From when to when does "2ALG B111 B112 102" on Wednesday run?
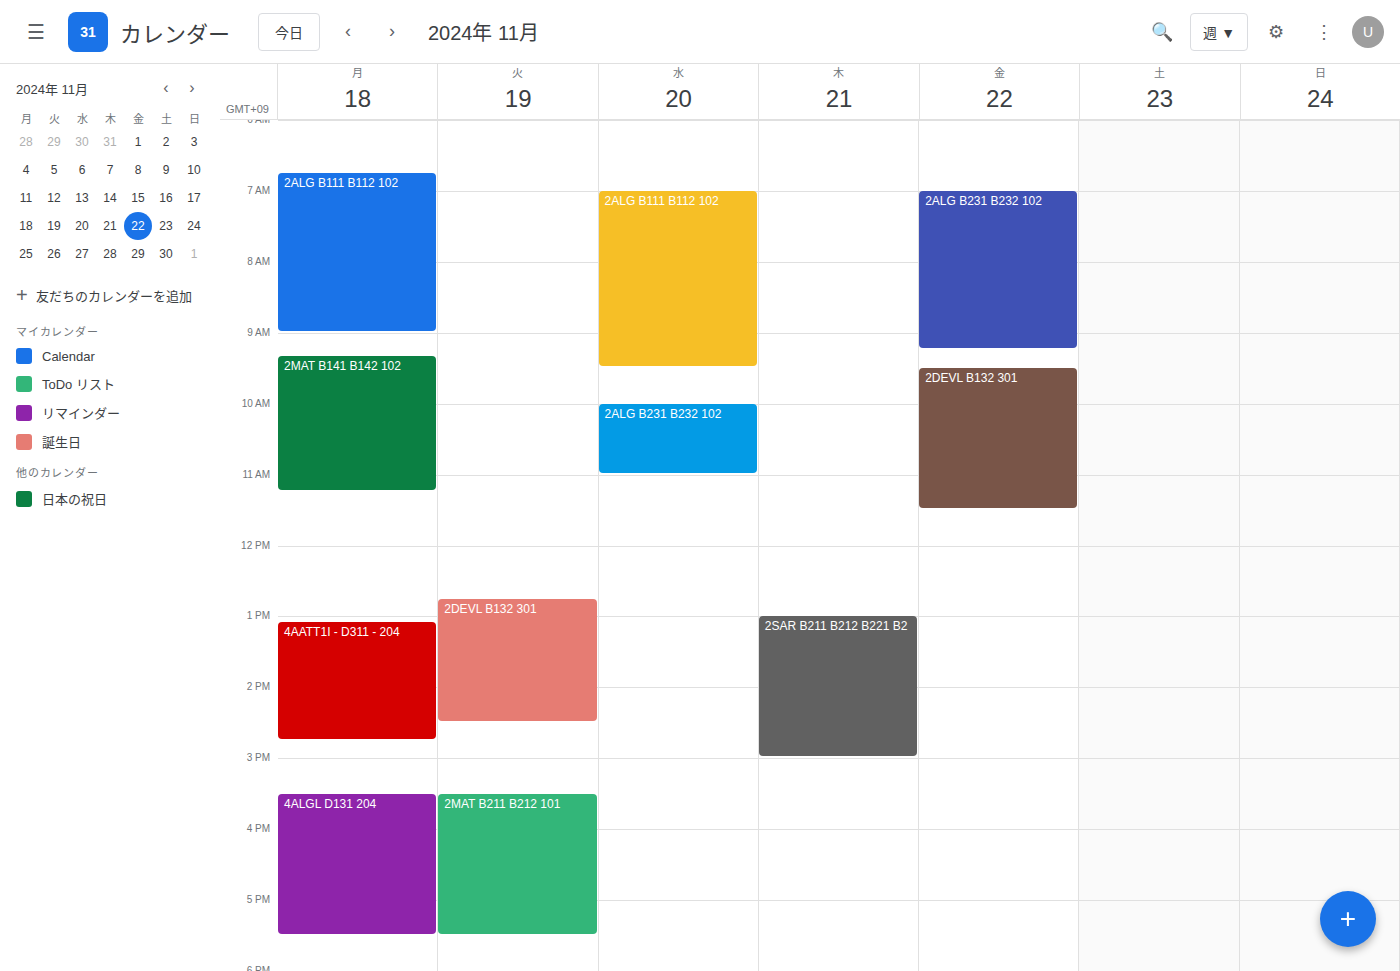
7:00 AM to 9:30 AM